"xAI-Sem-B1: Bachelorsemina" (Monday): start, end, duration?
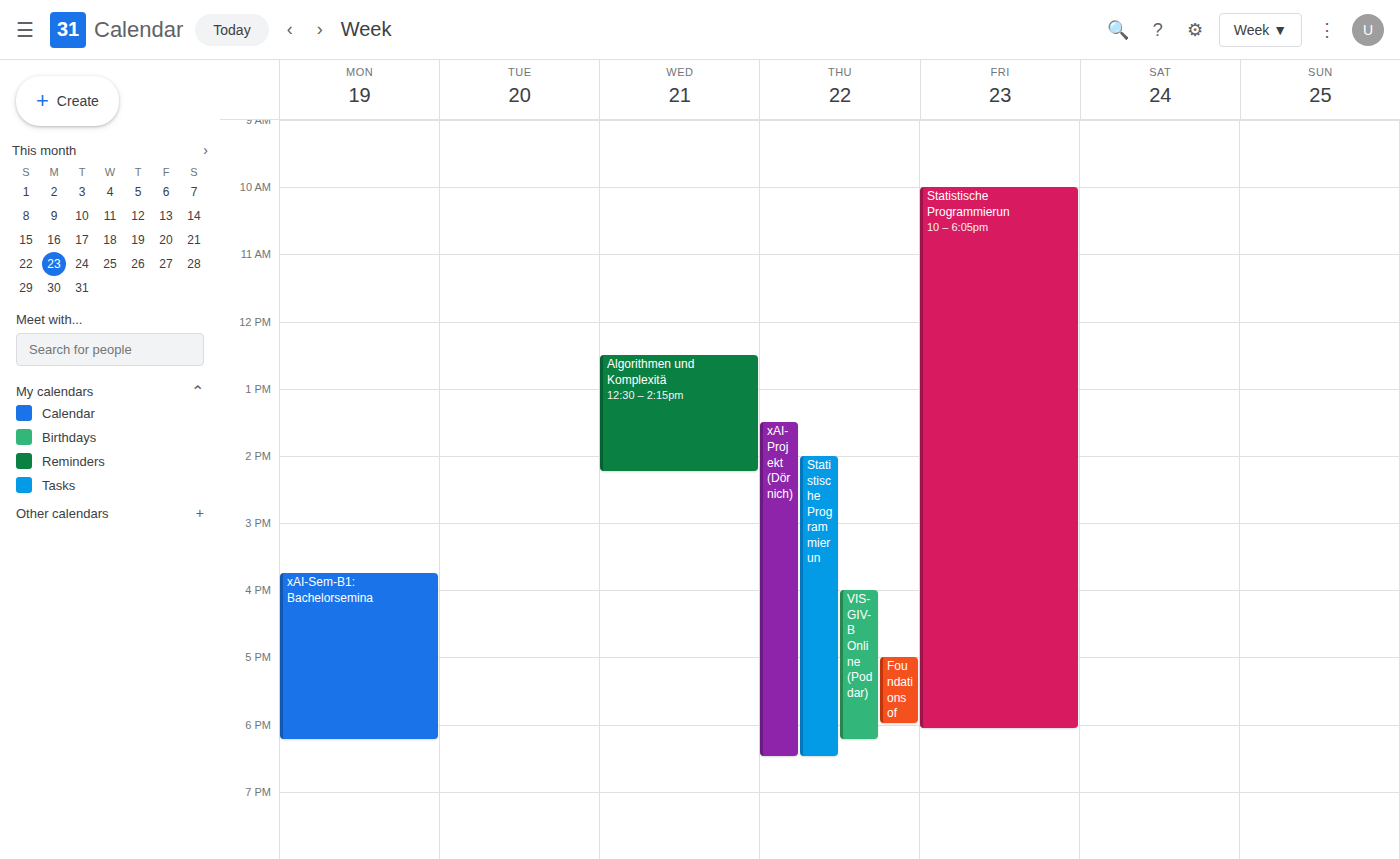
3:45 PM to 6:15 PM, 2 hours 30 minutes